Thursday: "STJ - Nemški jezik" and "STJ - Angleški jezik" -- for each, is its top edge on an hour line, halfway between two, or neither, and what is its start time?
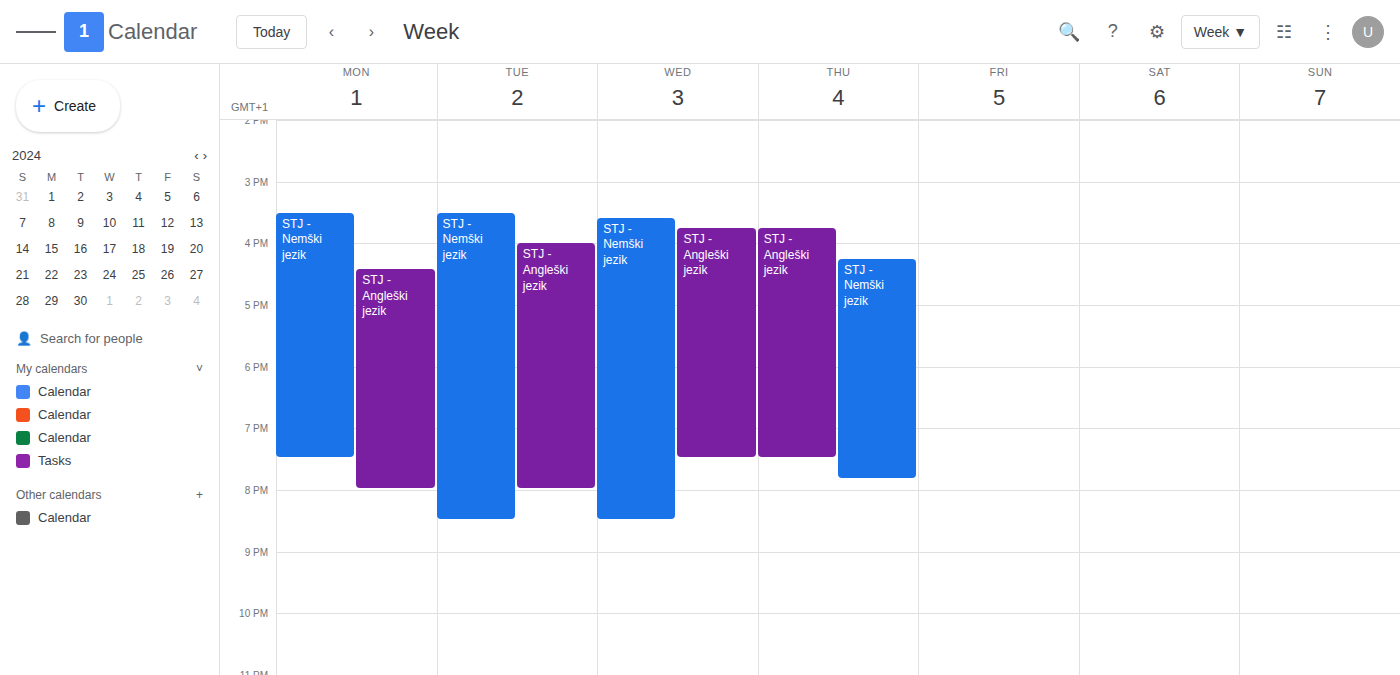
"STJ - Nemški jezik": 4:15 PM, neither: a quarter of the way from the 4 PM line to the 5 PM line. "STJ - Angleški jezik": 3:45 PM, neither: three quarters of the way from the 3 PM line to the 4 PM line.